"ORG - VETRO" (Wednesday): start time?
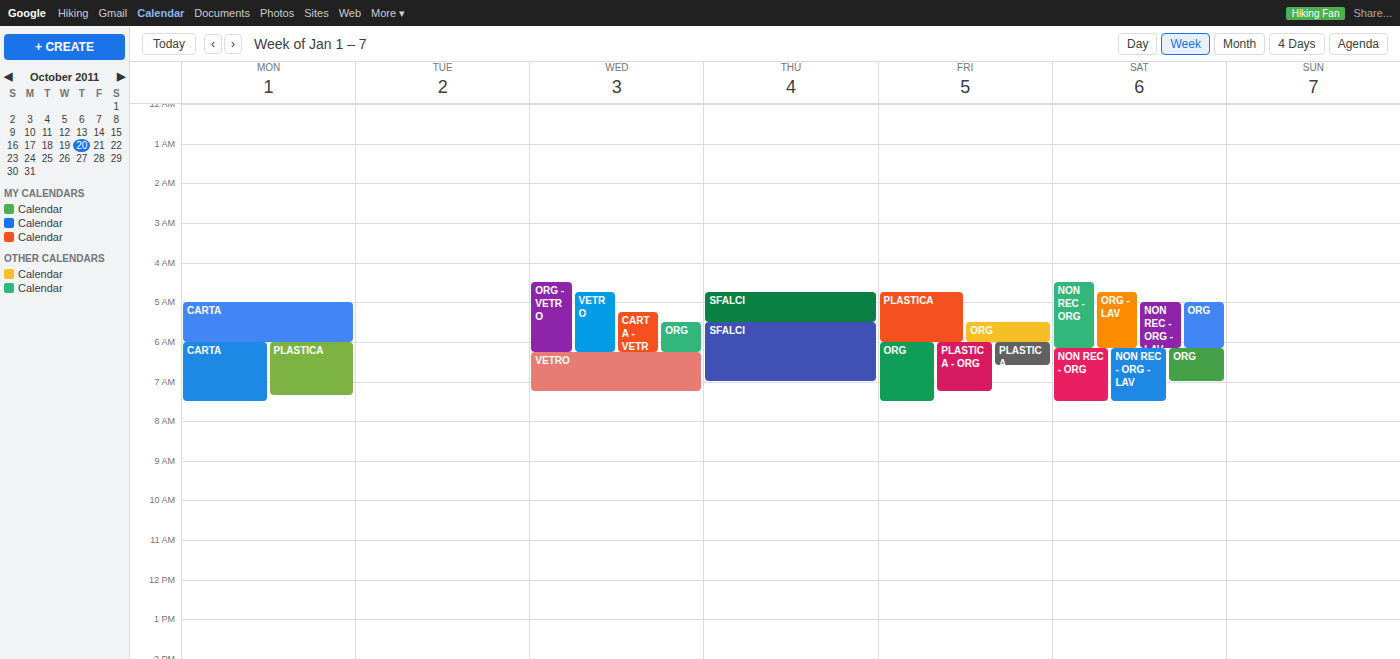
04:30